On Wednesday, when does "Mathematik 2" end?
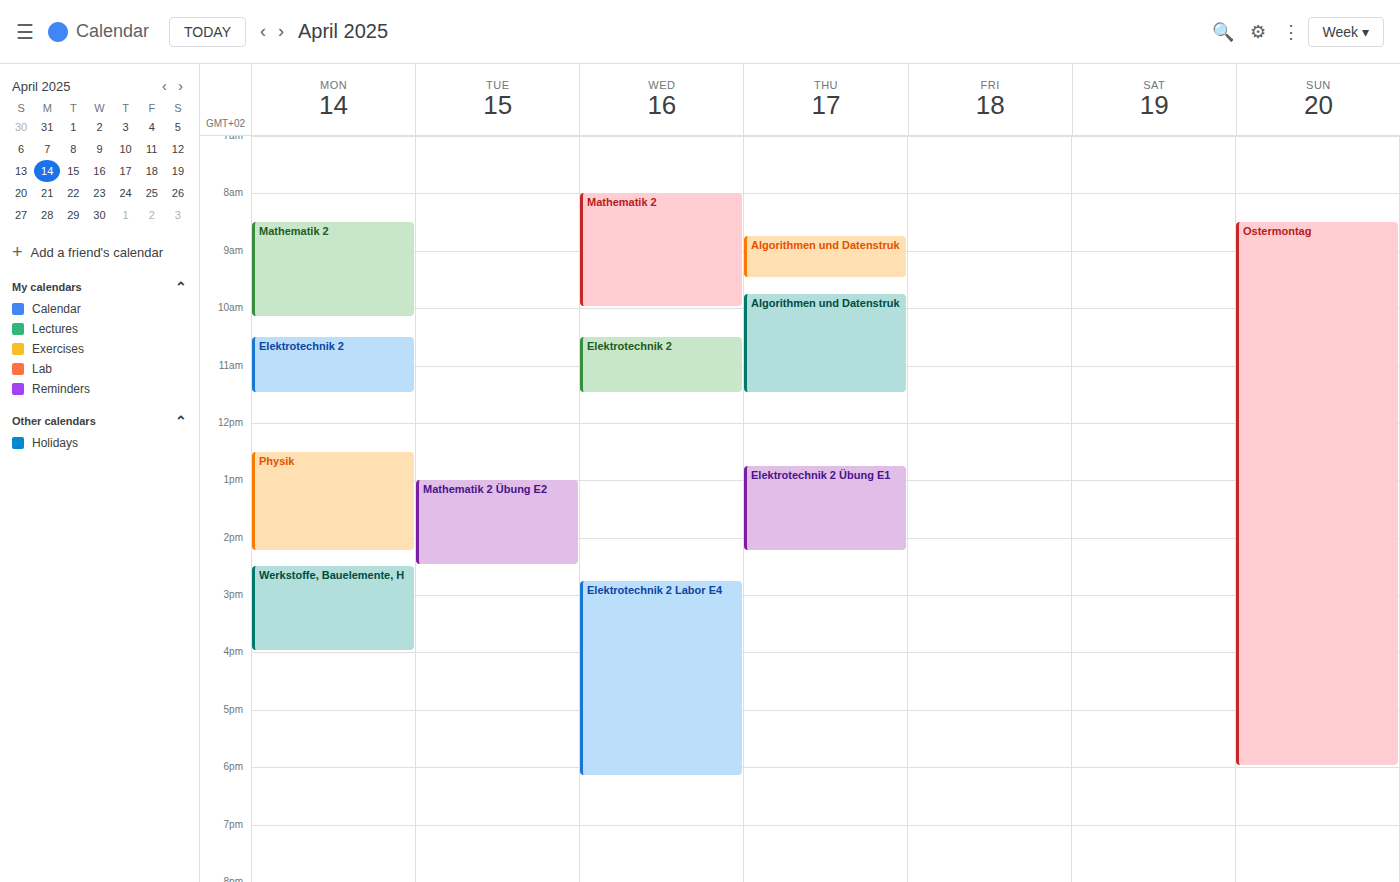
10:00